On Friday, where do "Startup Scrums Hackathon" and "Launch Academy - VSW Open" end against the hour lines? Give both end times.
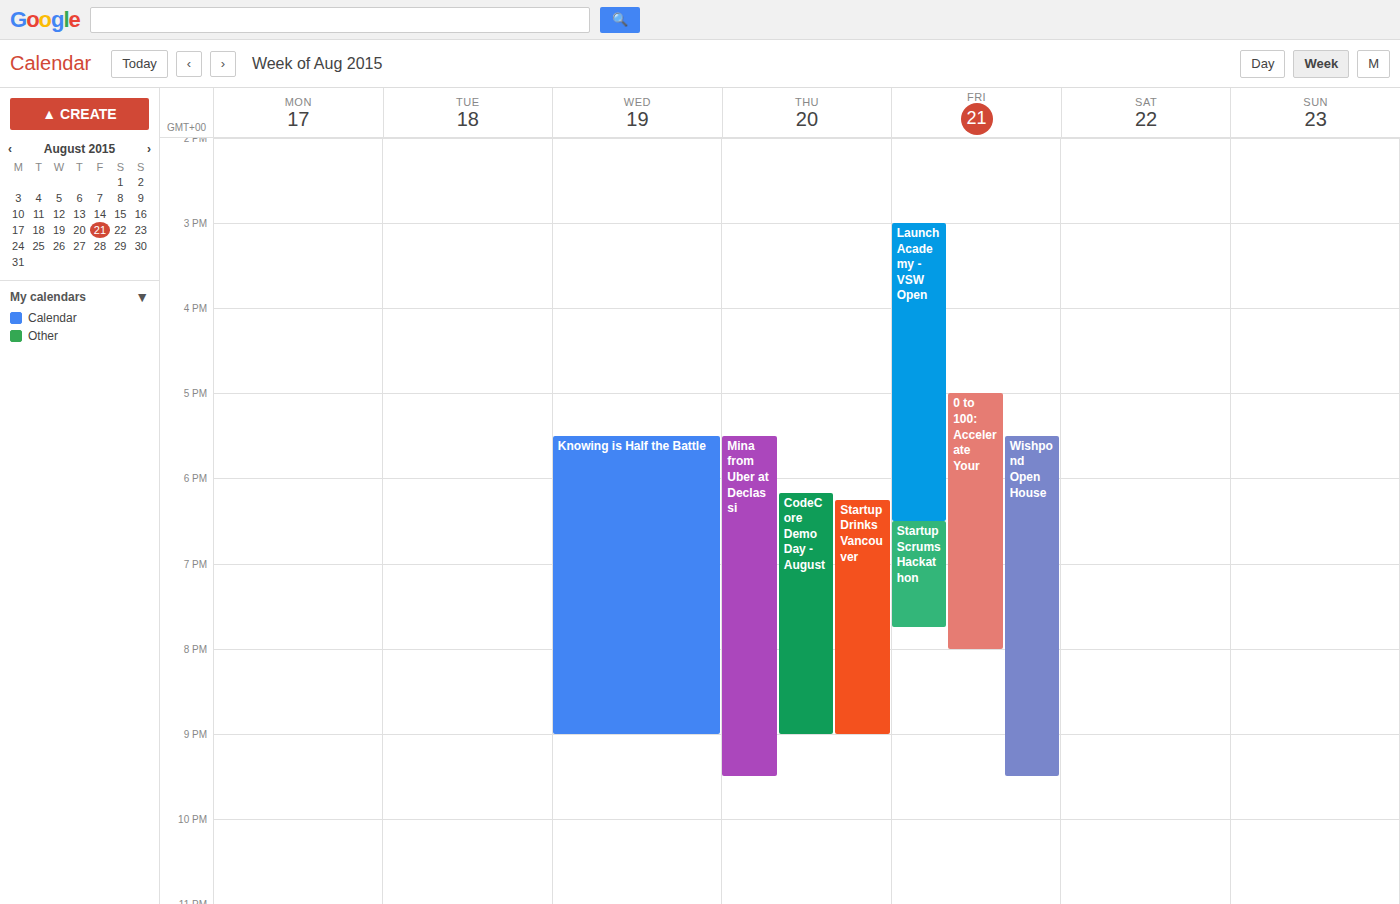
"Startup Scrums Hackathon": 19:45, neither: three quarters of the way from the 19:00 line to the 20:00 line. "Launch Academy - VSW Open": 18:30, halfway between the 18:00 and 19:00 lines.